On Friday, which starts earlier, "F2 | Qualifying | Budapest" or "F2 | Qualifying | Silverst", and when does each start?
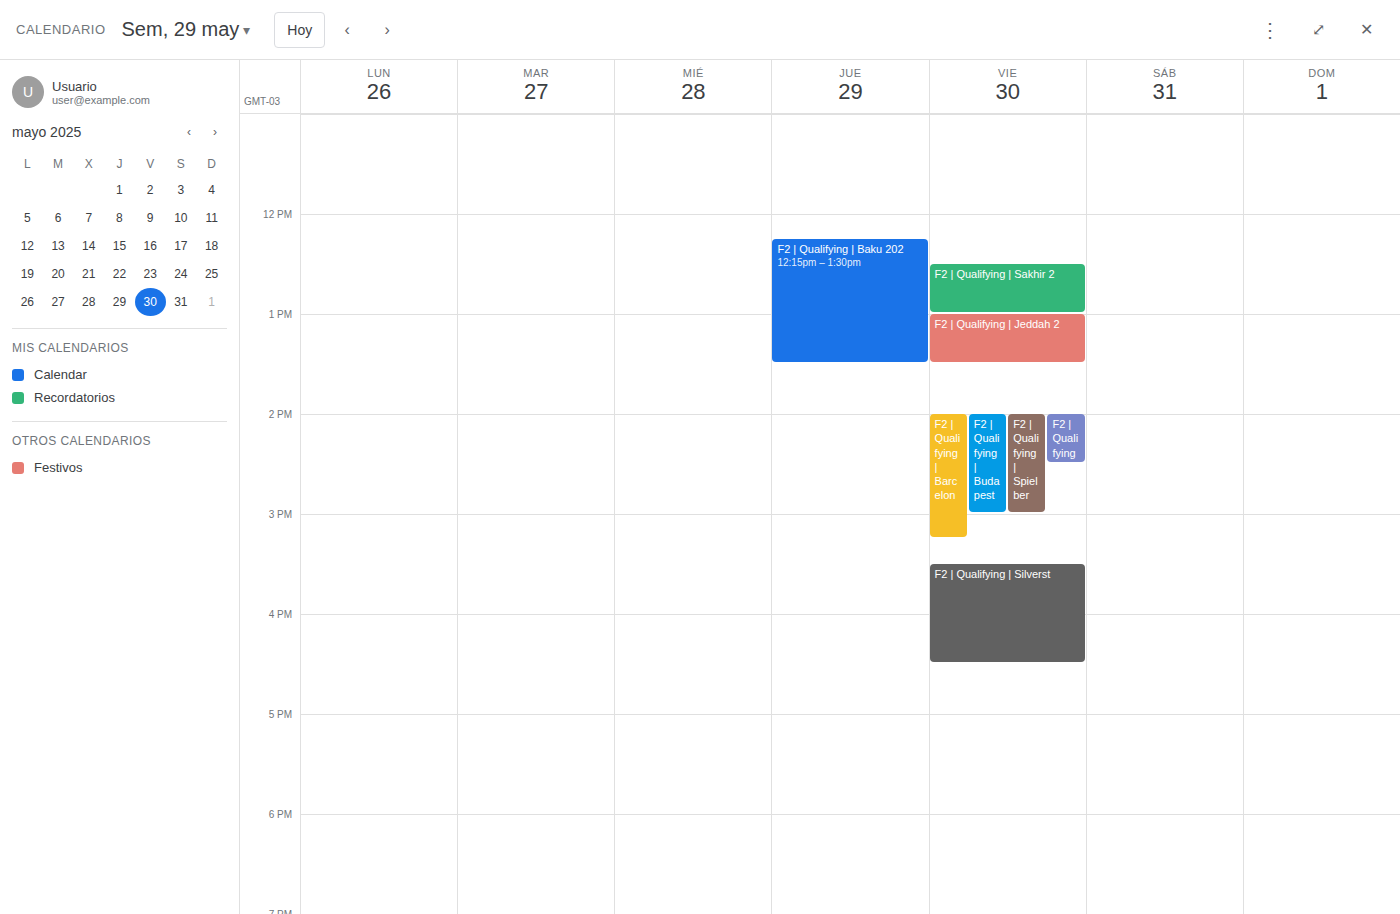
"F2 | Qualifying | Budapest" 2:00 PM; "F2 | Qualifying | Silverst" 3:30 PM.